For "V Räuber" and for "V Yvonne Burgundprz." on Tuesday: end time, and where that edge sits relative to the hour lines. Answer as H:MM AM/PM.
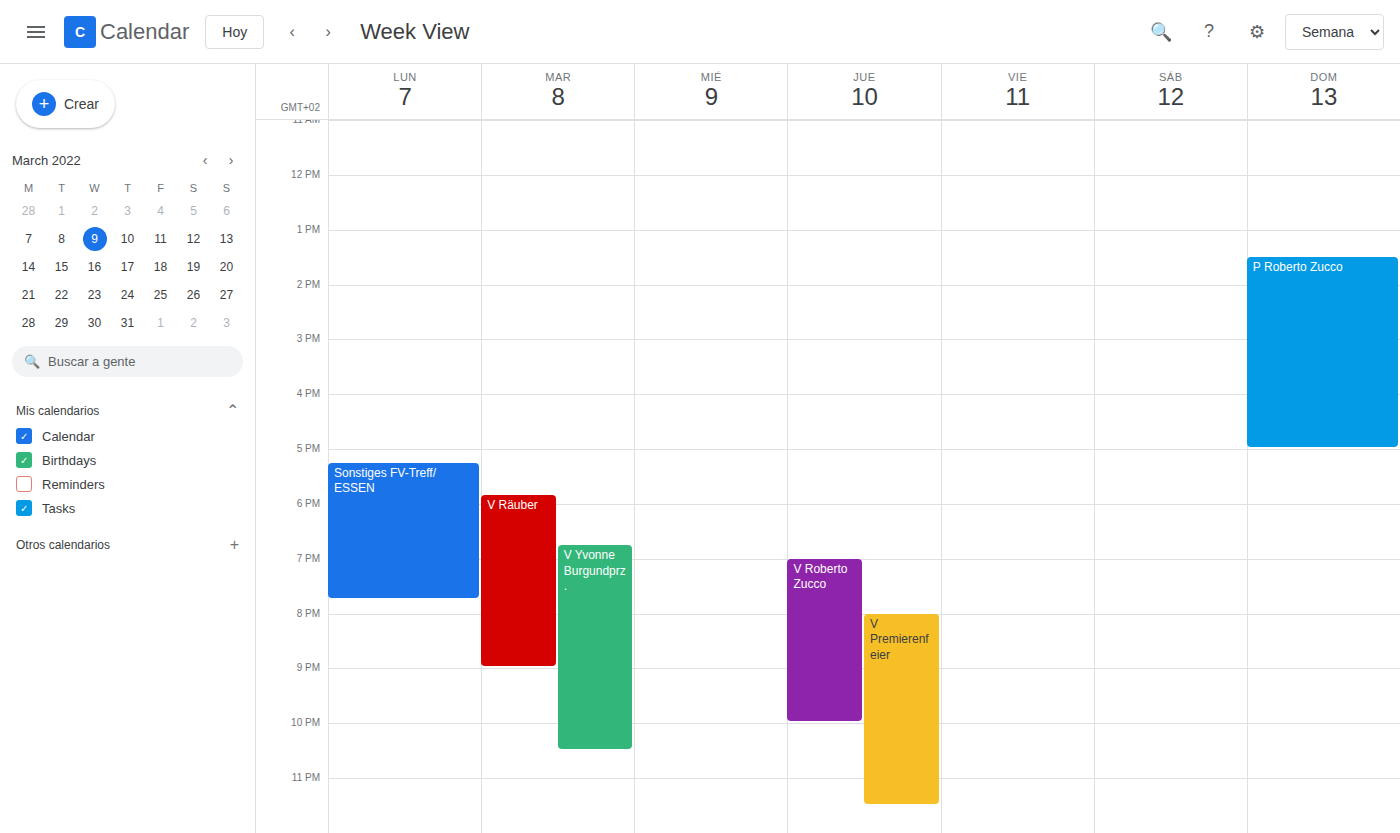
"V Räuber": 9:00 PM, exactly on the 9 PM line. "V Yvonne Burgundprz.": 10:30 PM, halfway between the 10 PM and 11 PM lines.